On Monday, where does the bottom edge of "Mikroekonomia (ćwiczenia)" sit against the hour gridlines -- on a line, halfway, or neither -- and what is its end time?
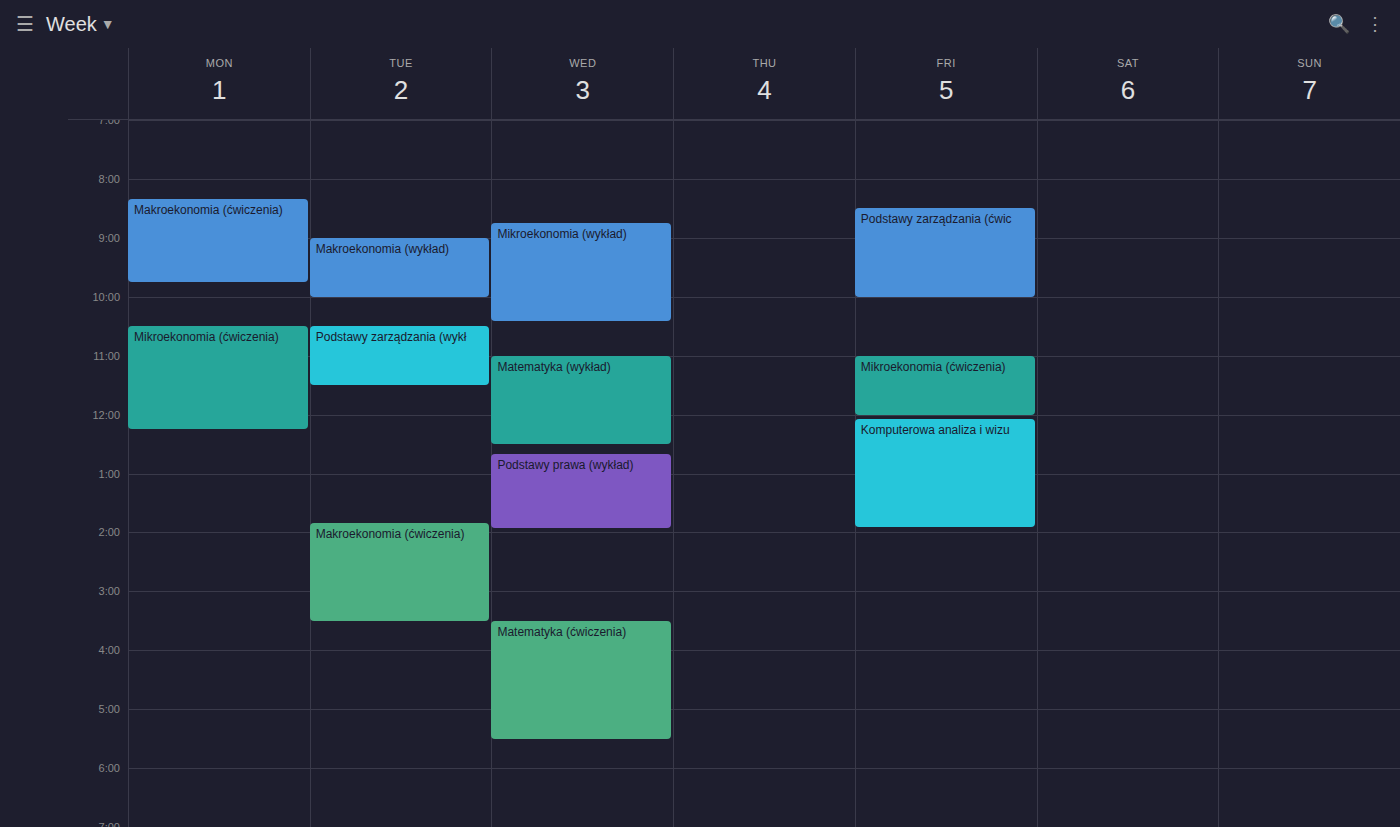
12:15 PM -- neither: a quarter of the way from the 12 PM line to the 1 PM line.